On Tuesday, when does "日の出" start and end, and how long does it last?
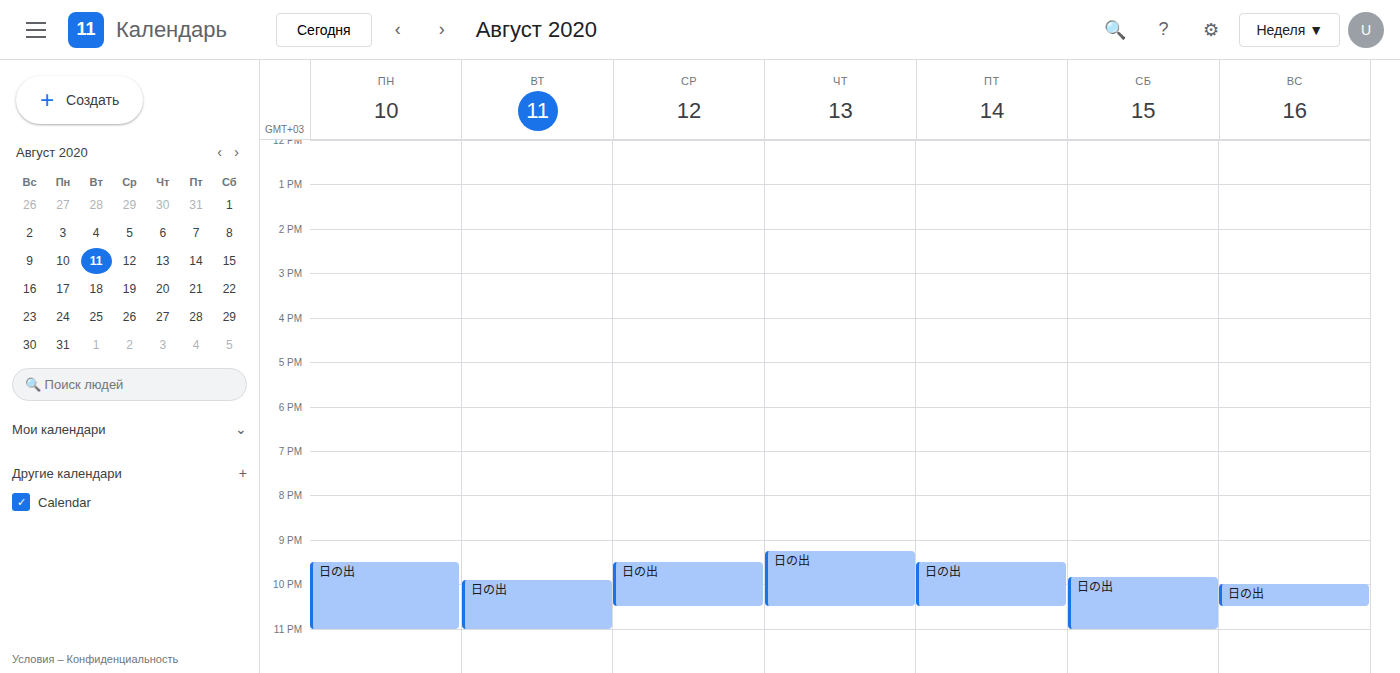
9:55 PM to 11:00 PM, 1 hour 5 minutes